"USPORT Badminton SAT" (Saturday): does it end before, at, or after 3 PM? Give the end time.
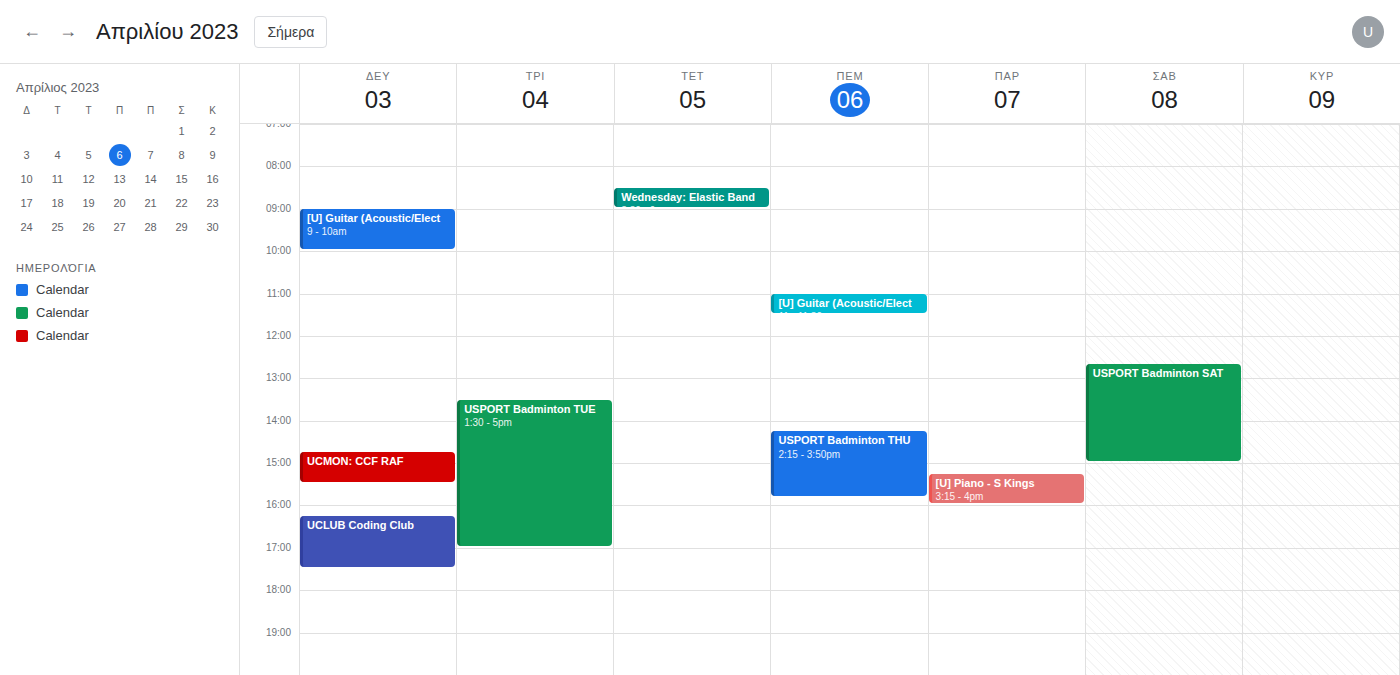
3:00 PM -- exactly at 3 PM, on the 3 PM line.